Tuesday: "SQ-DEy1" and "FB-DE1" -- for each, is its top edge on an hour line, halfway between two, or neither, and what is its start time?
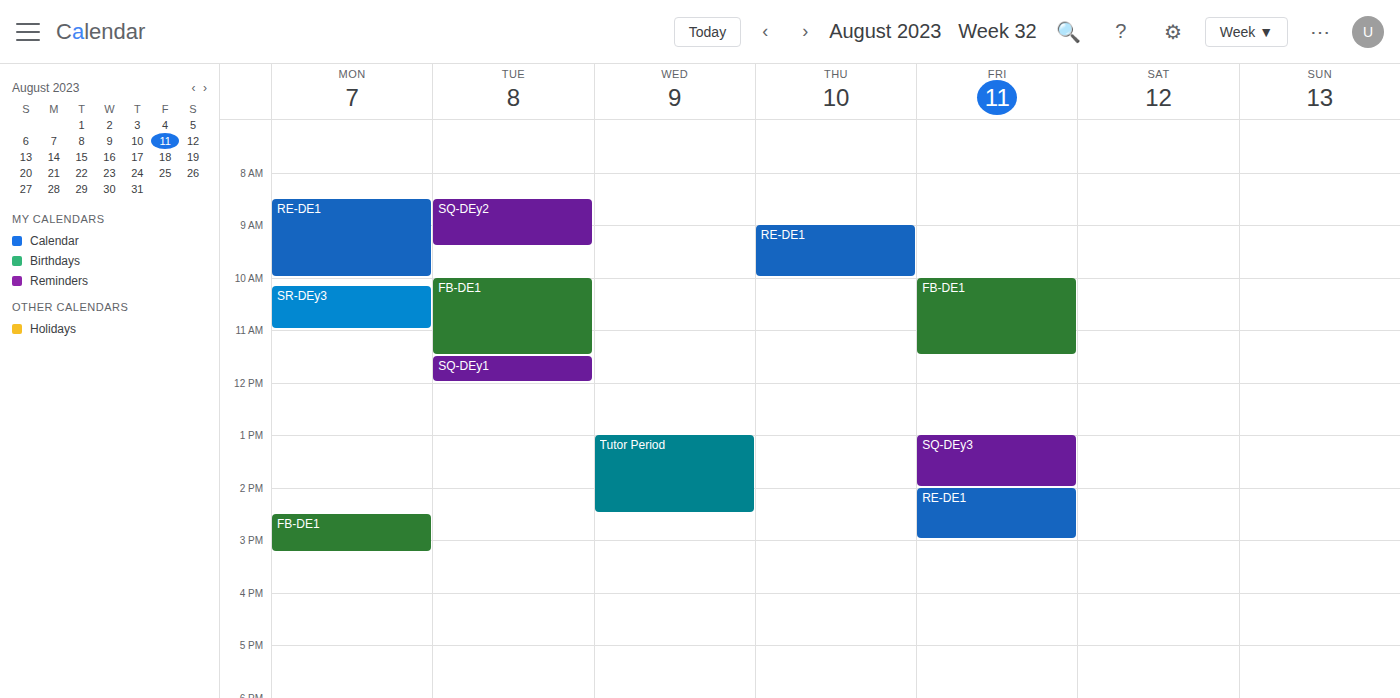
"SQ-DEy1": 11:30 AM, halfway between the 11 AM and 12 PM lines. "FB-DE1": 10:00 AM, exactly on the 10 AM line.